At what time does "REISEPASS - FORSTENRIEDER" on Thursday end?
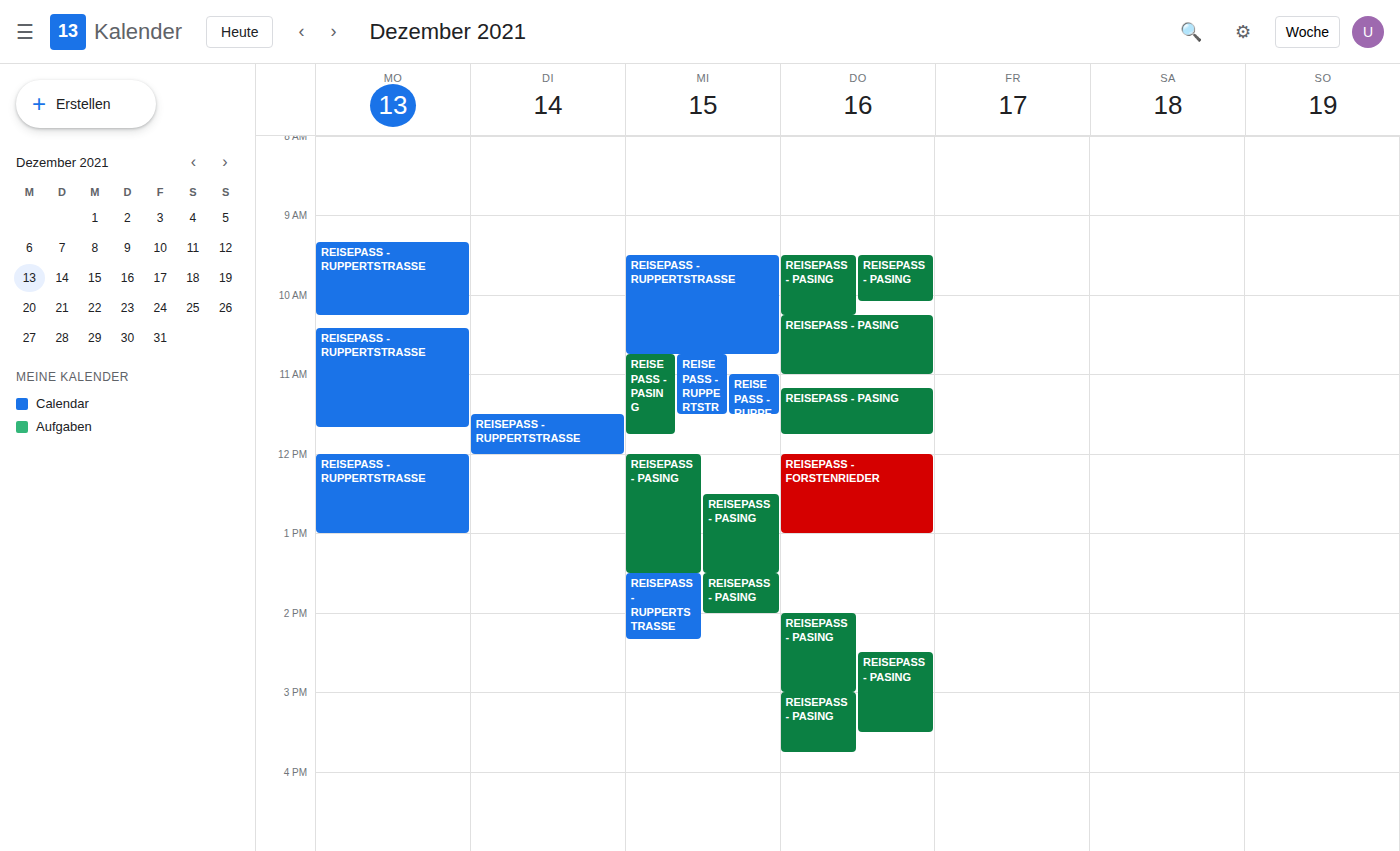
13:00